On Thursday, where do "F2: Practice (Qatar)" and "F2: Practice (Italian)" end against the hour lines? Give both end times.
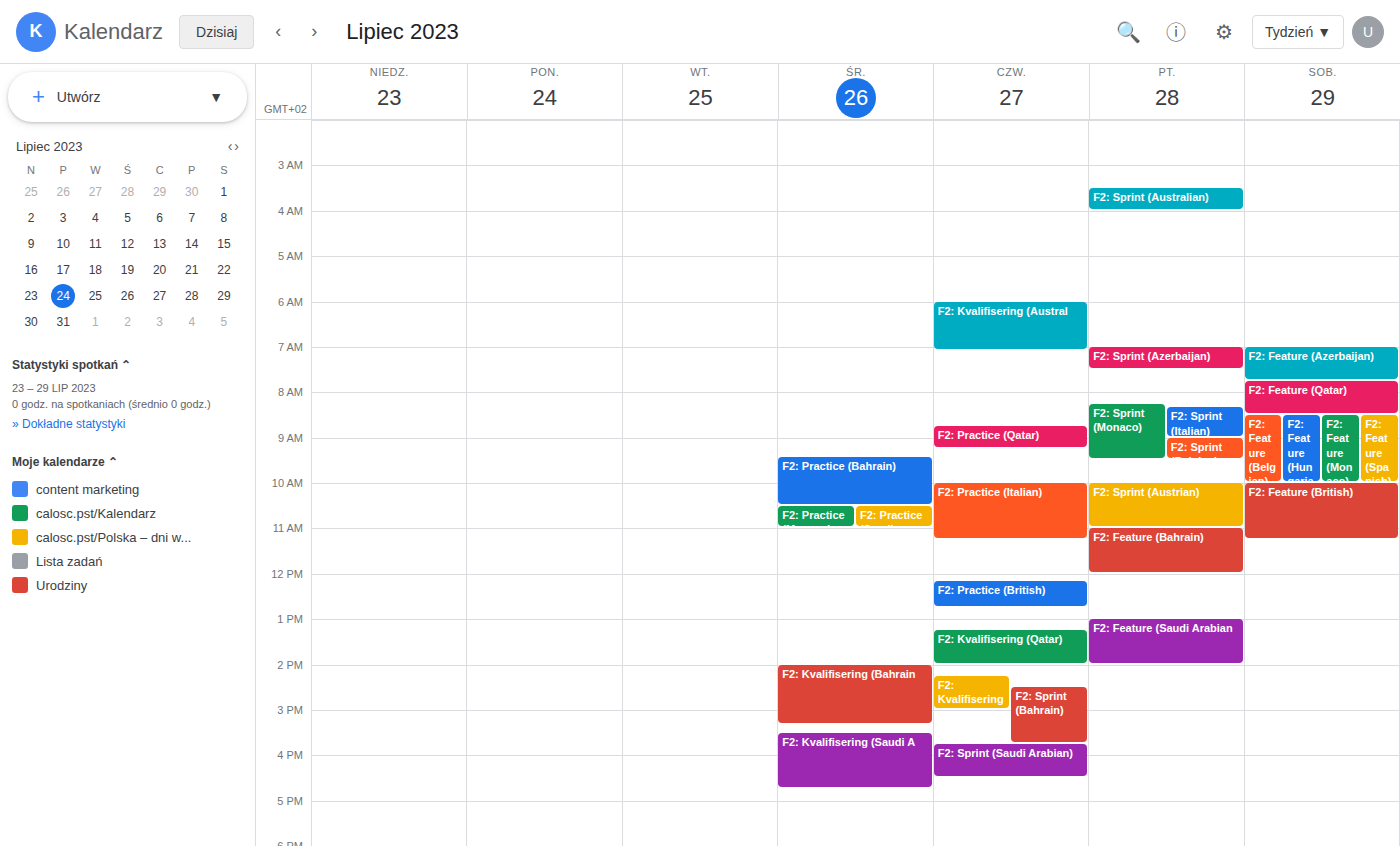
"F2: Practice (Qatar)": 9:15 AM, neither: a quarter of the way from the 9 AM line to the 10 AM line. "F2: Practice (Italian)": 11:15 AM, neither: a quarter of the way from the 11 AM line to the 12 PM line.